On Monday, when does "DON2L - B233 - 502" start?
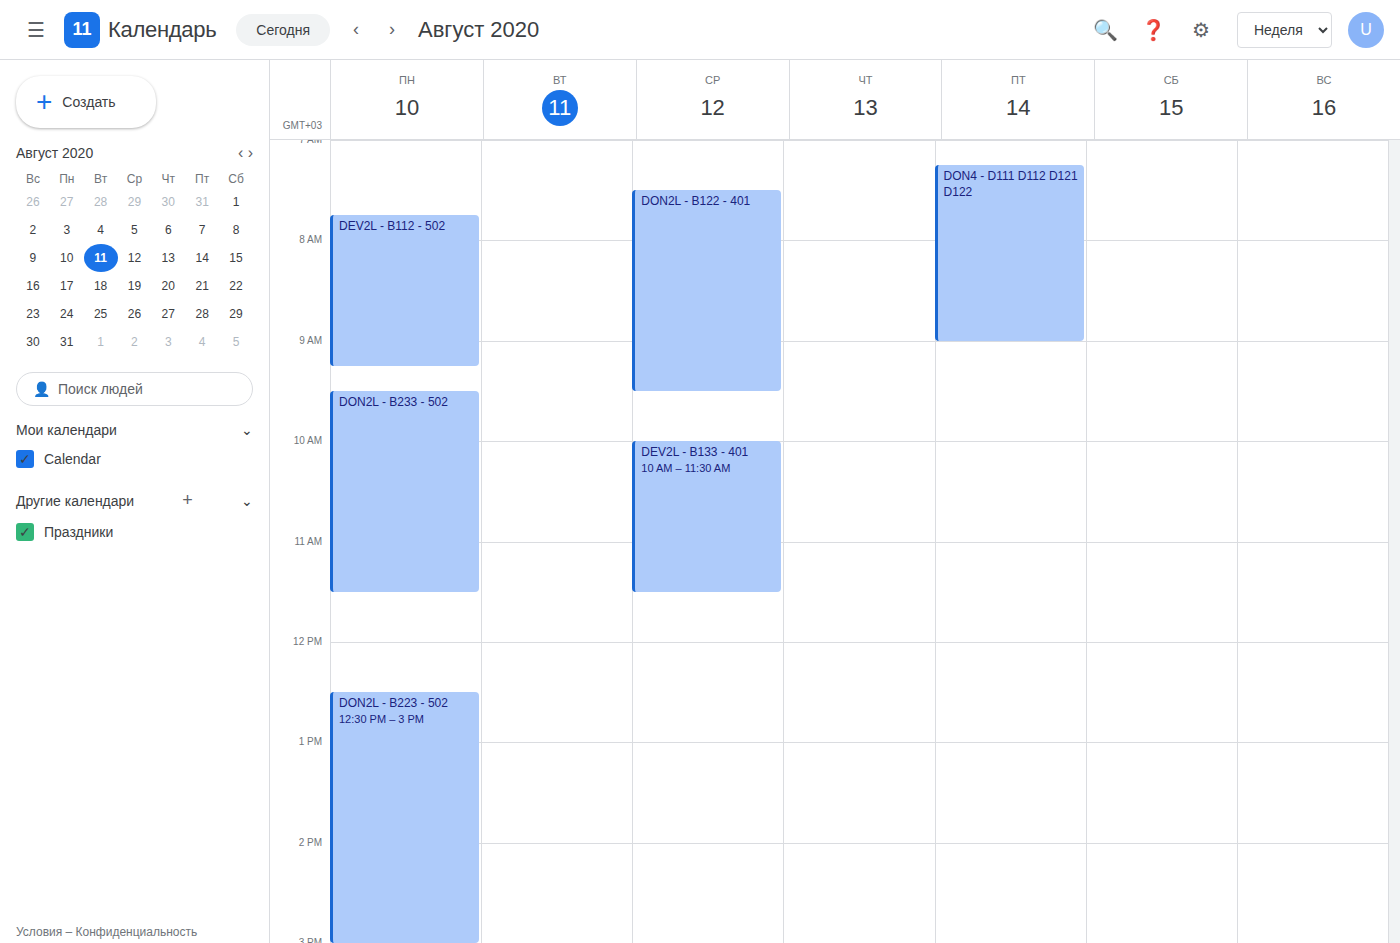
9:30 AM